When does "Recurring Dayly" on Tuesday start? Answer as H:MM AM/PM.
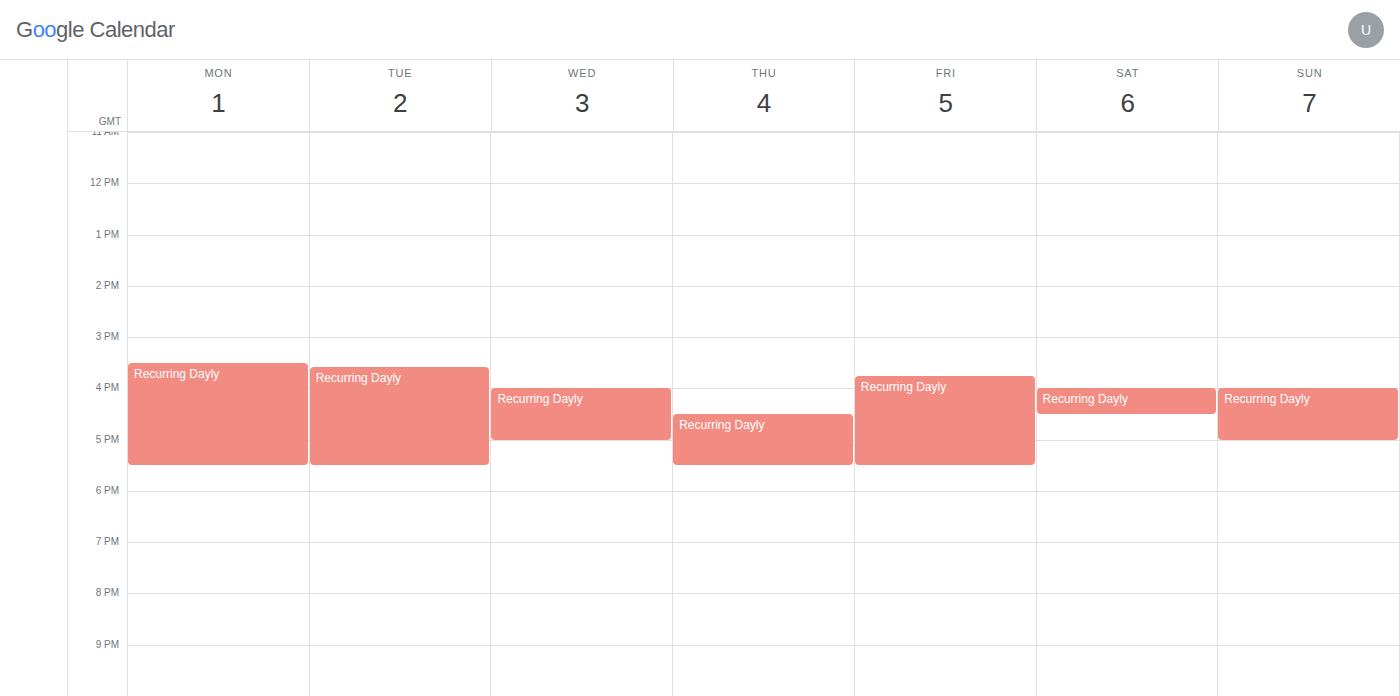
3:35 PM